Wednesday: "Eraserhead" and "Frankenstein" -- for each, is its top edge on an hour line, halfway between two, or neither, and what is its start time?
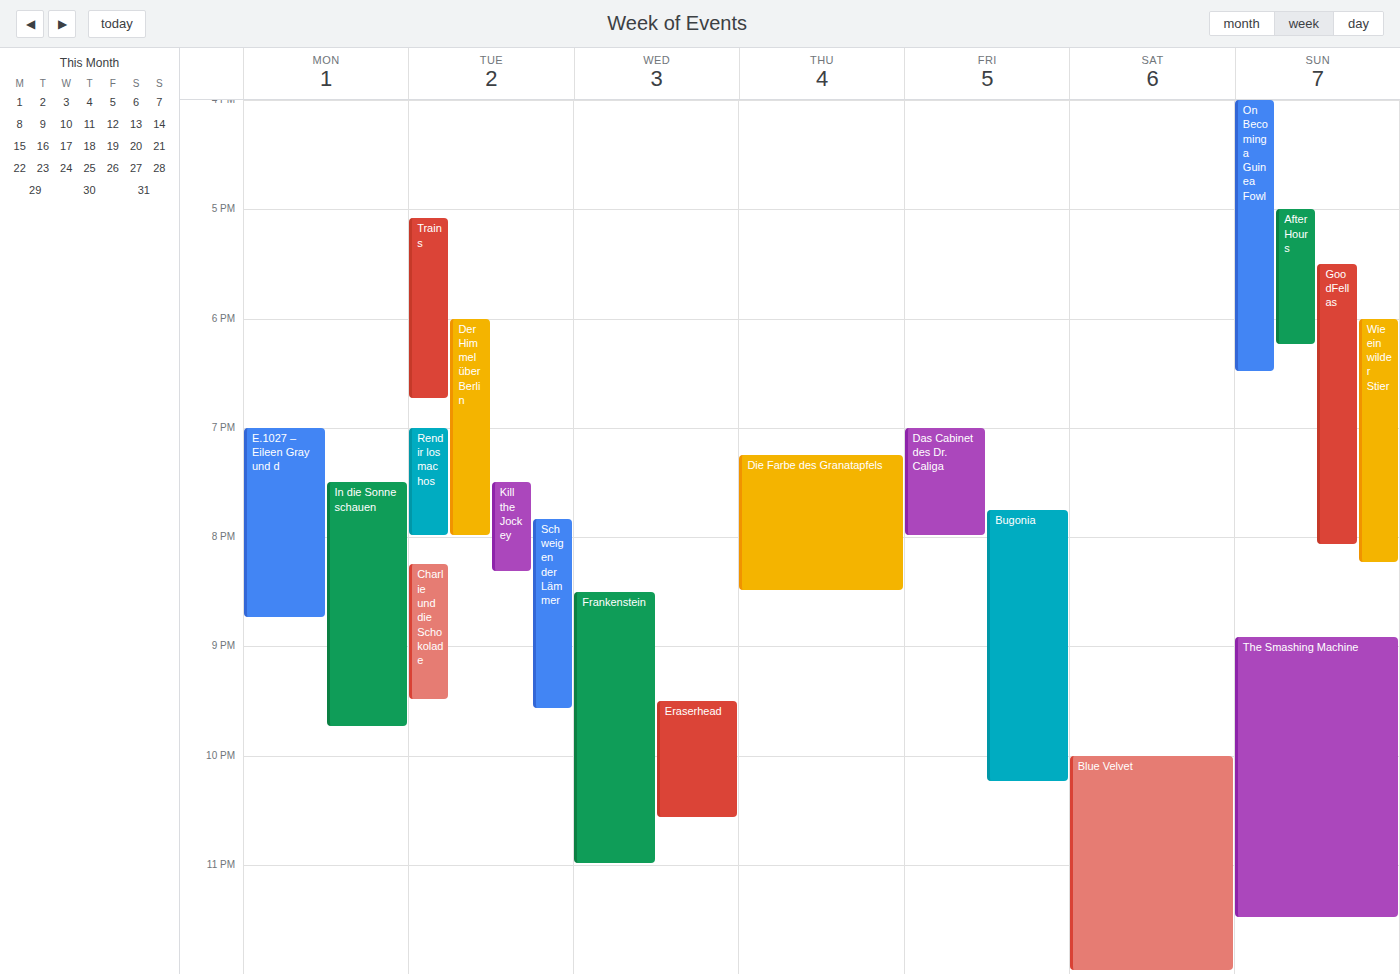
"Eraserhead": 9:30 PM, halfway between the 9 PM and 10 PM lines. "Frankenstein": 8:30 PM, halfway between the 8 PM and 9 PM lines.